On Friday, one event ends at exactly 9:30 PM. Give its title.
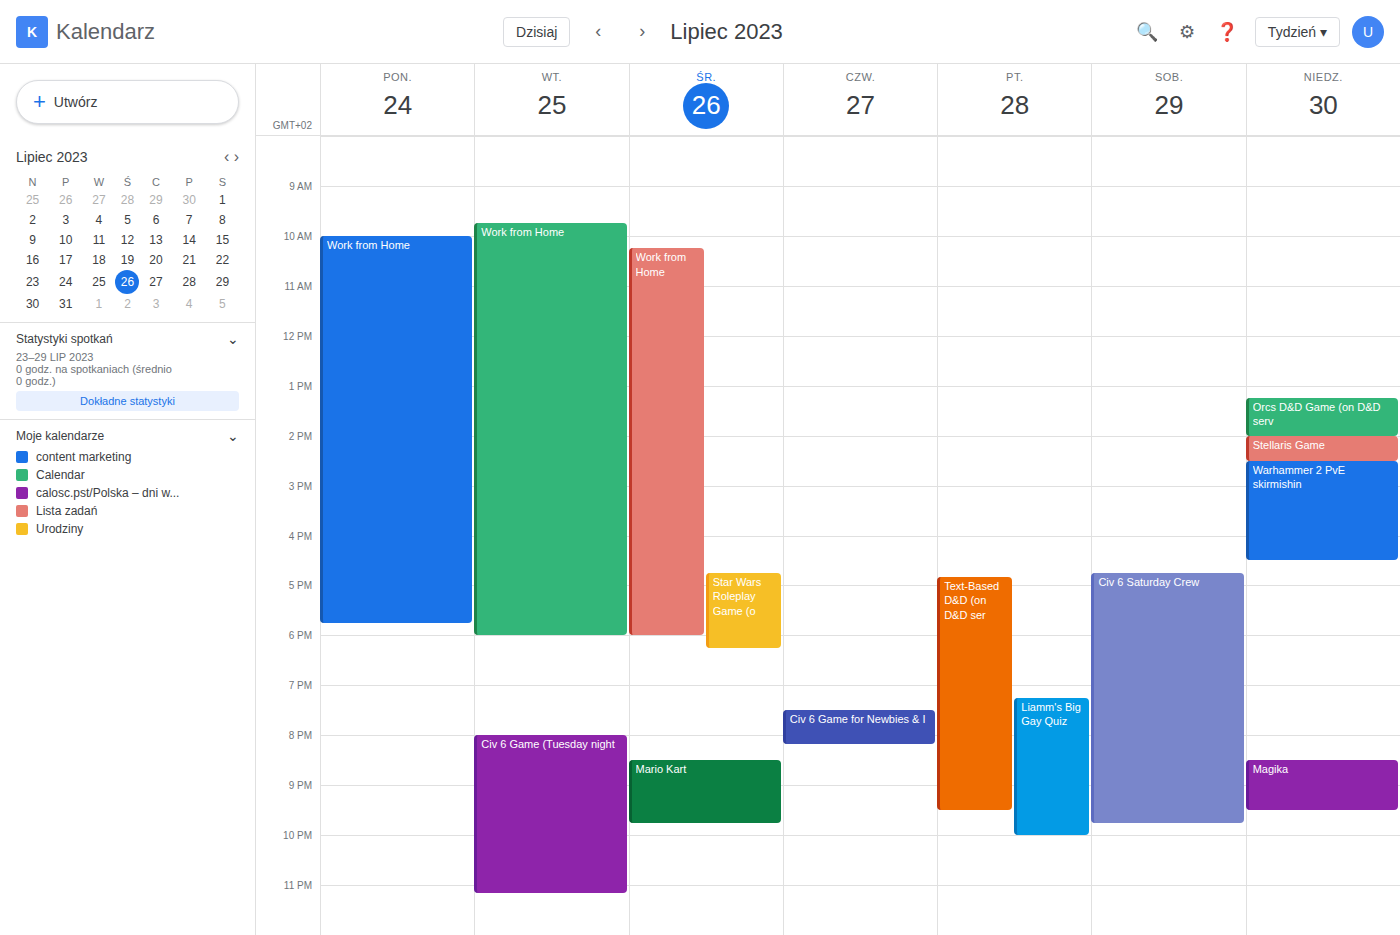
"Text-Based D&D (on D&D ser"